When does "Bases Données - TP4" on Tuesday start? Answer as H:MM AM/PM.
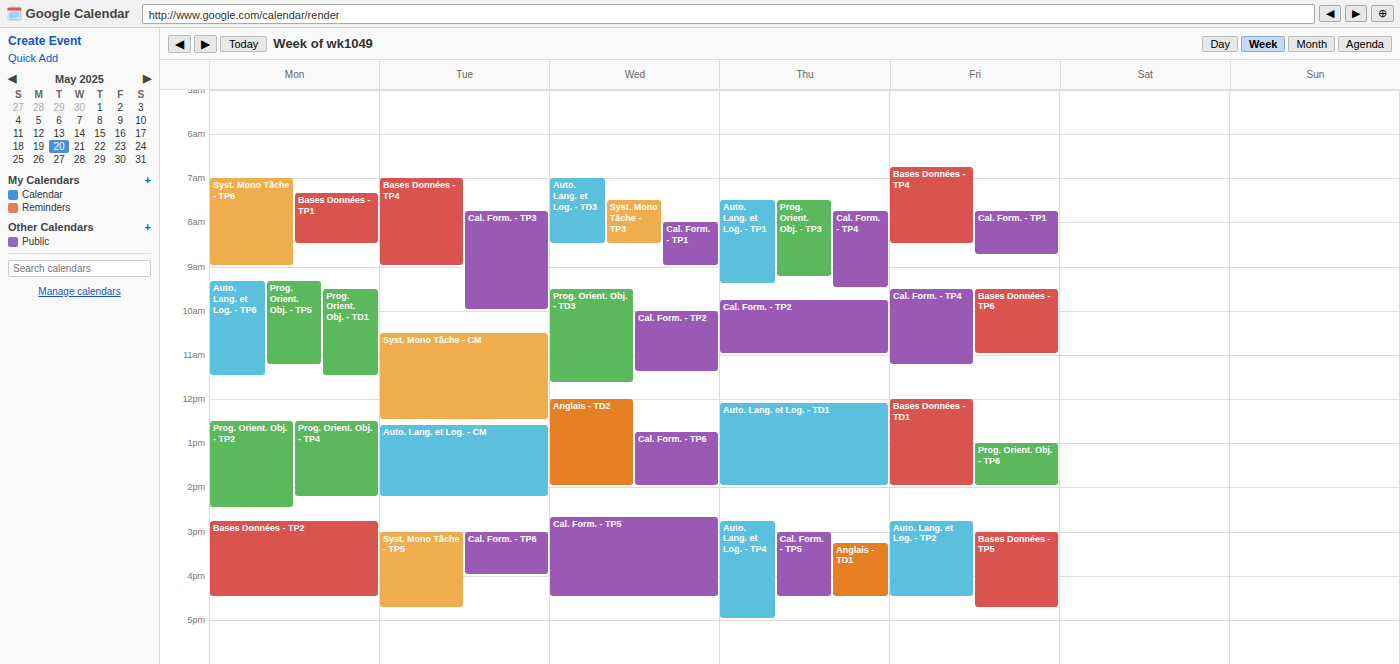
7:00 AM